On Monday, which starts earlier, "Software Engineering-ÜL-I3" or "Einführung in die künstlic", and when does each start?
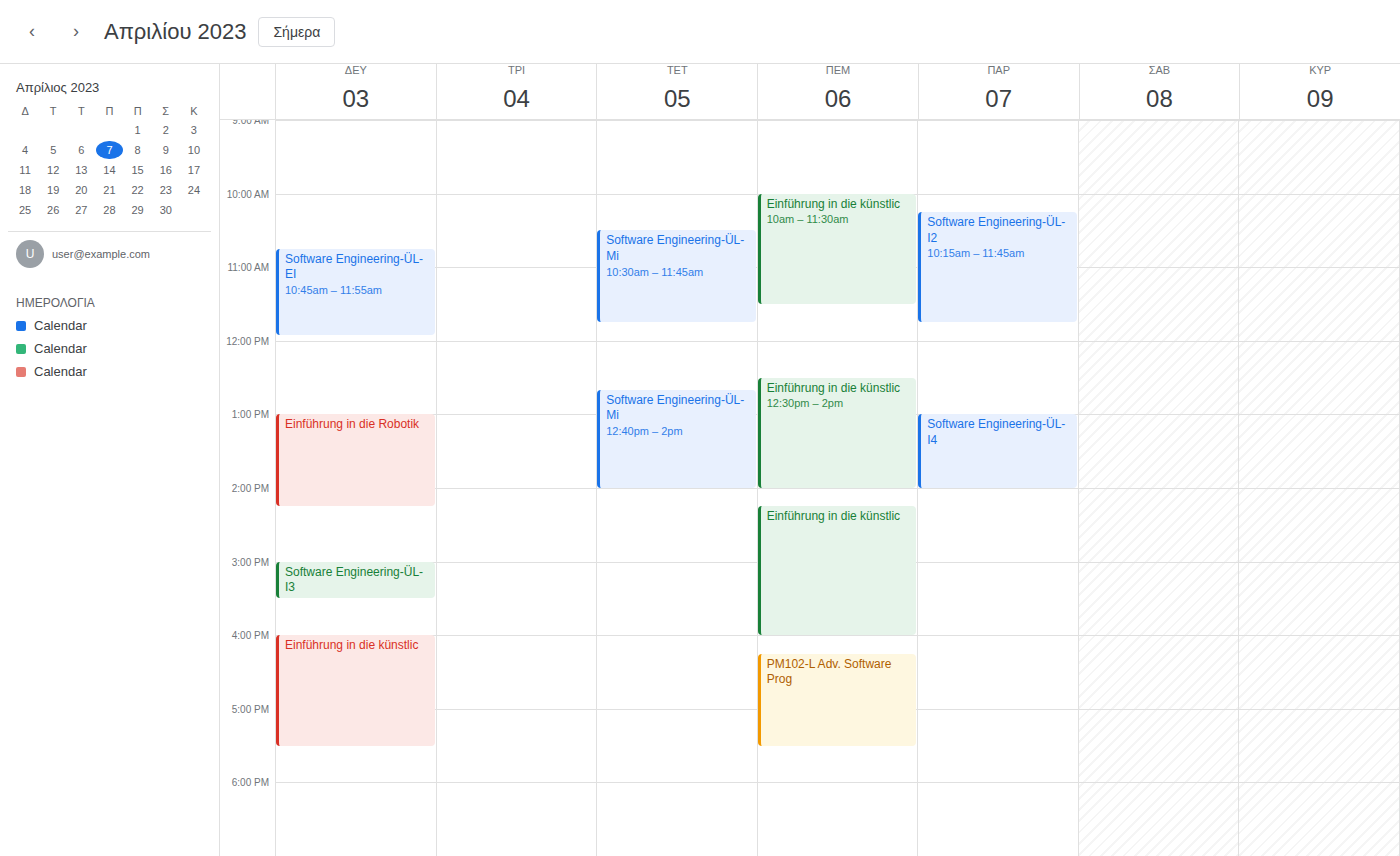
"Software Engineering-ÜL-I3" 3:00 PM; "Einführung in die künstlic" 4:00 PM.